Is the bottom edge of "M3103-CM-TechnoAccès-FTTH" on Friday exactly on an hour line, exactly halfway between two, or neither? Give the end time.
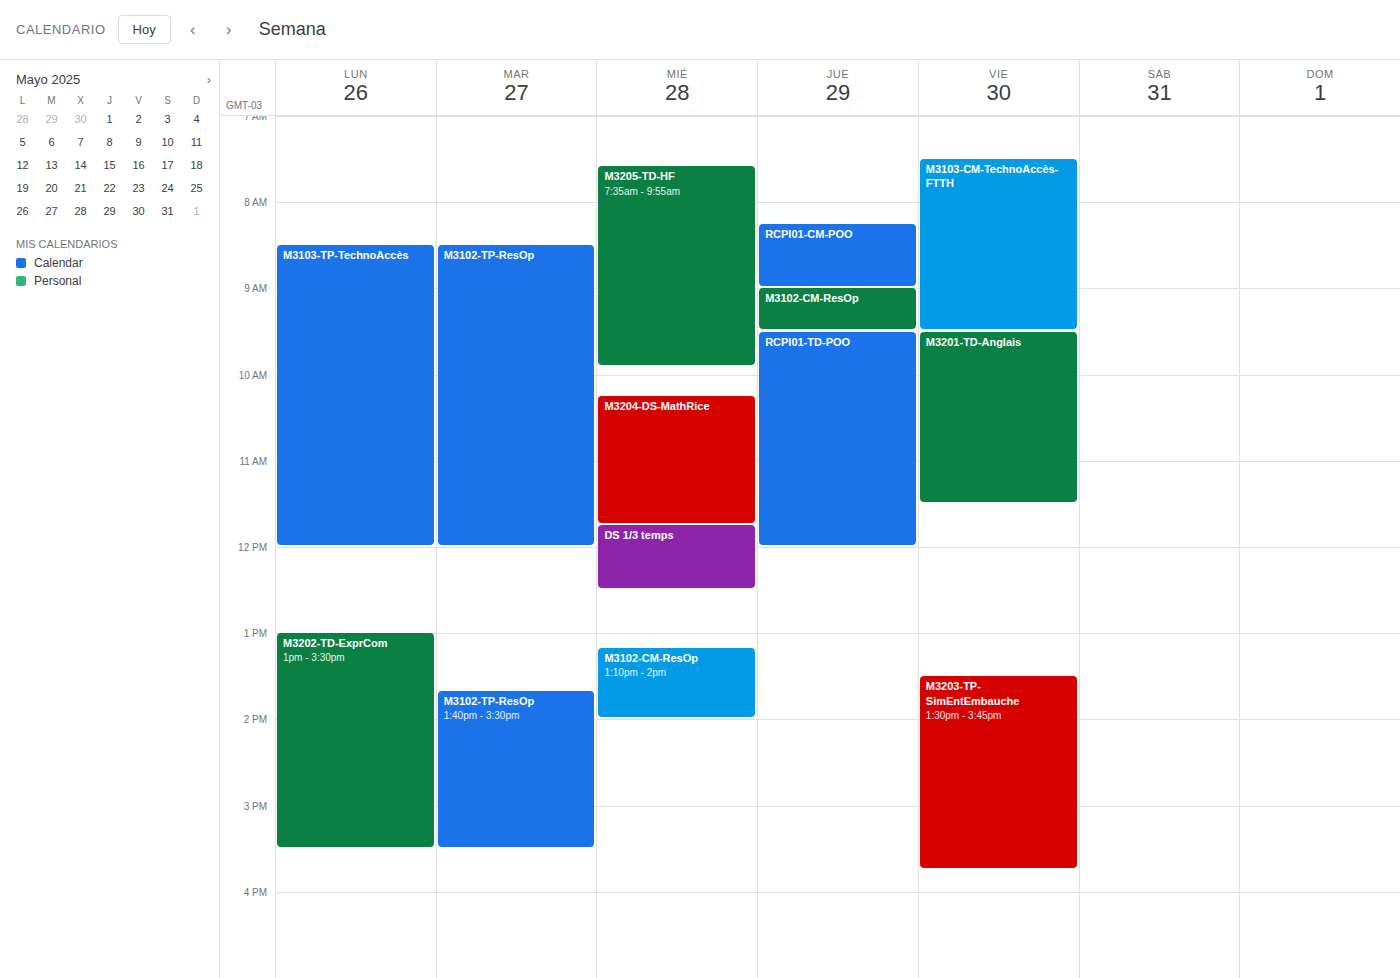
9:30 AM -- halfway between the 9 AM and 10 AM lines.